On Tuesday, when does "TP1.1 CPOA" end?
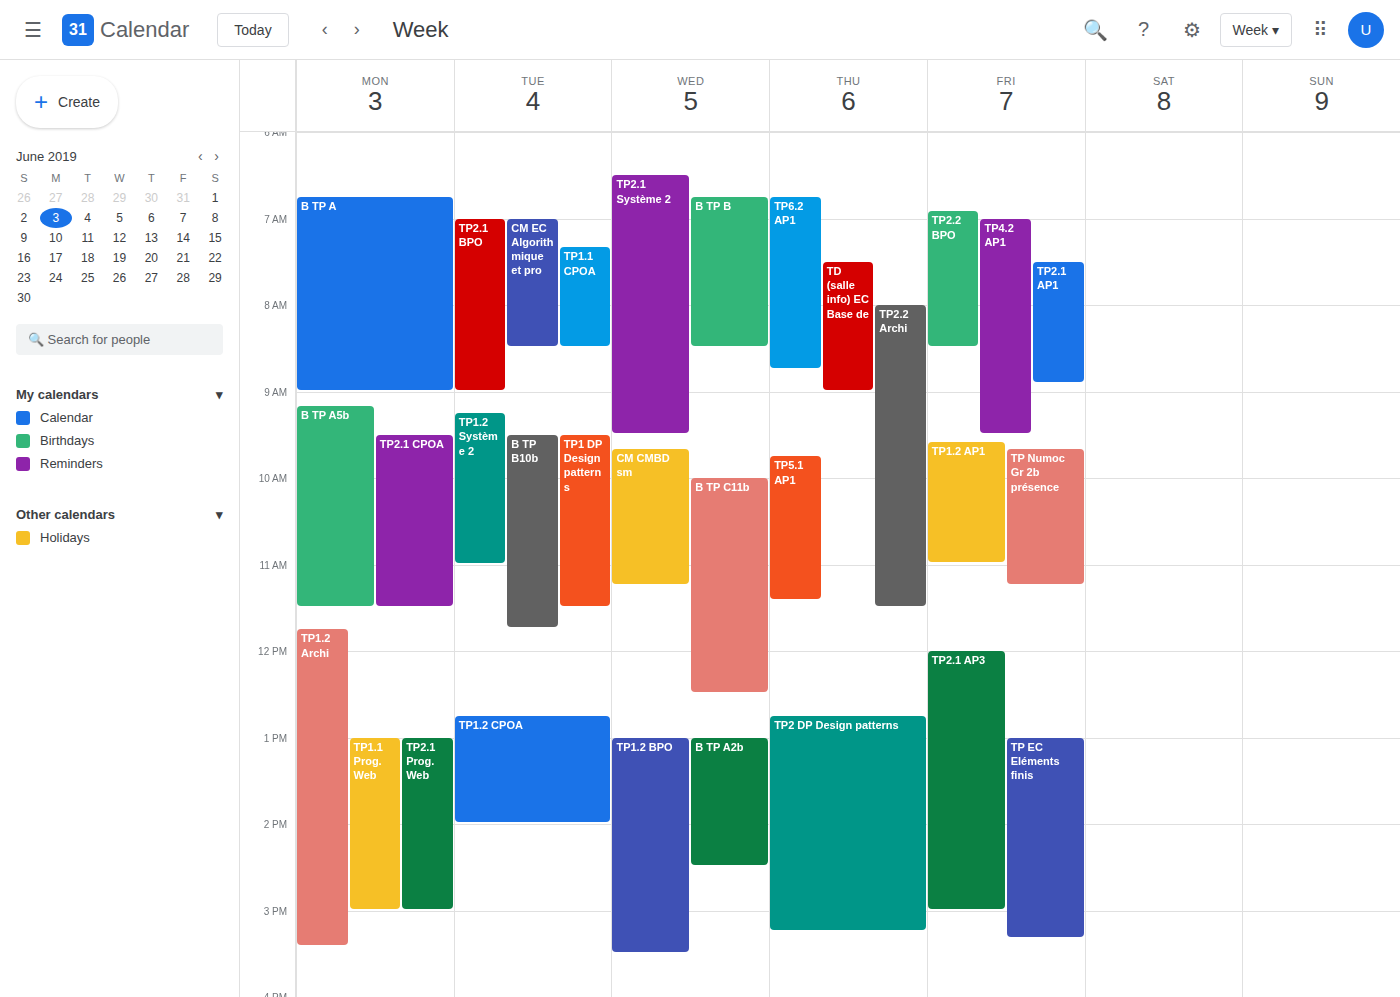
8:30 AM